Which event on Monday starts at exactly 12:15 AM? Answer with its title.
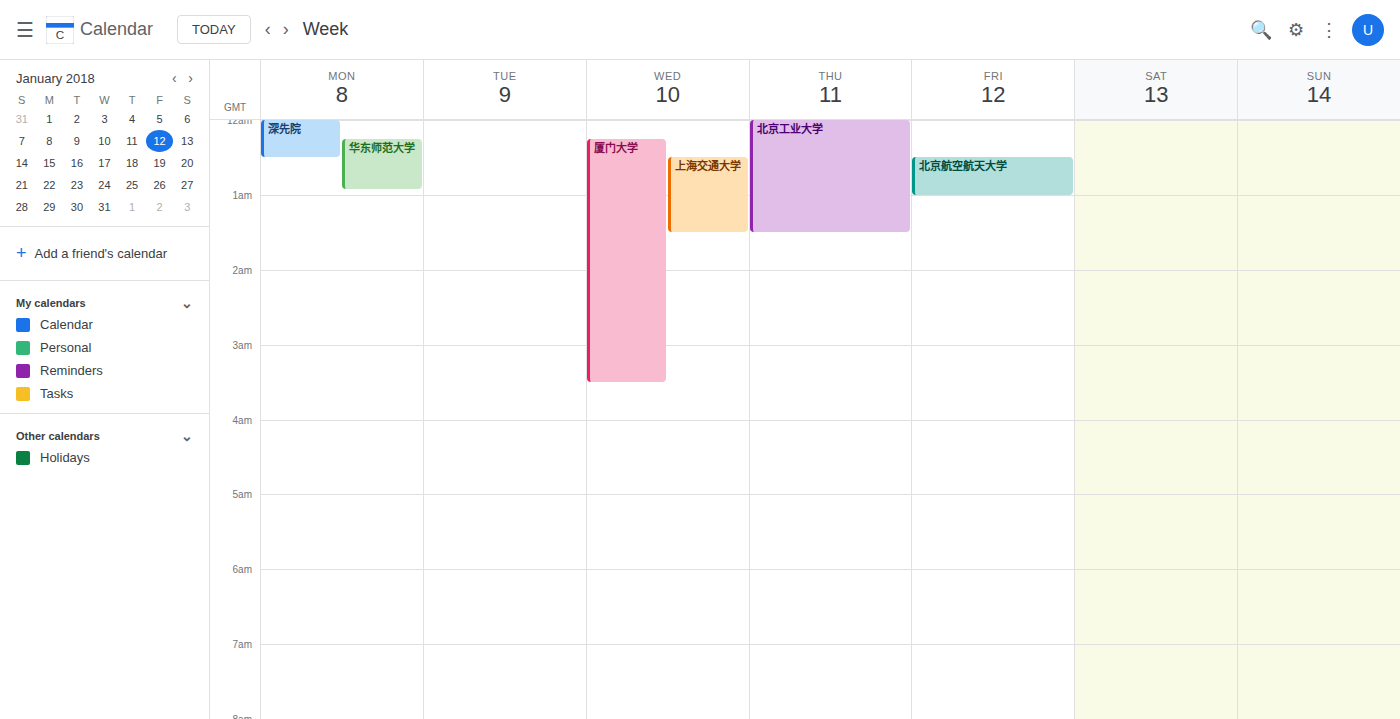
"华东师范大学"